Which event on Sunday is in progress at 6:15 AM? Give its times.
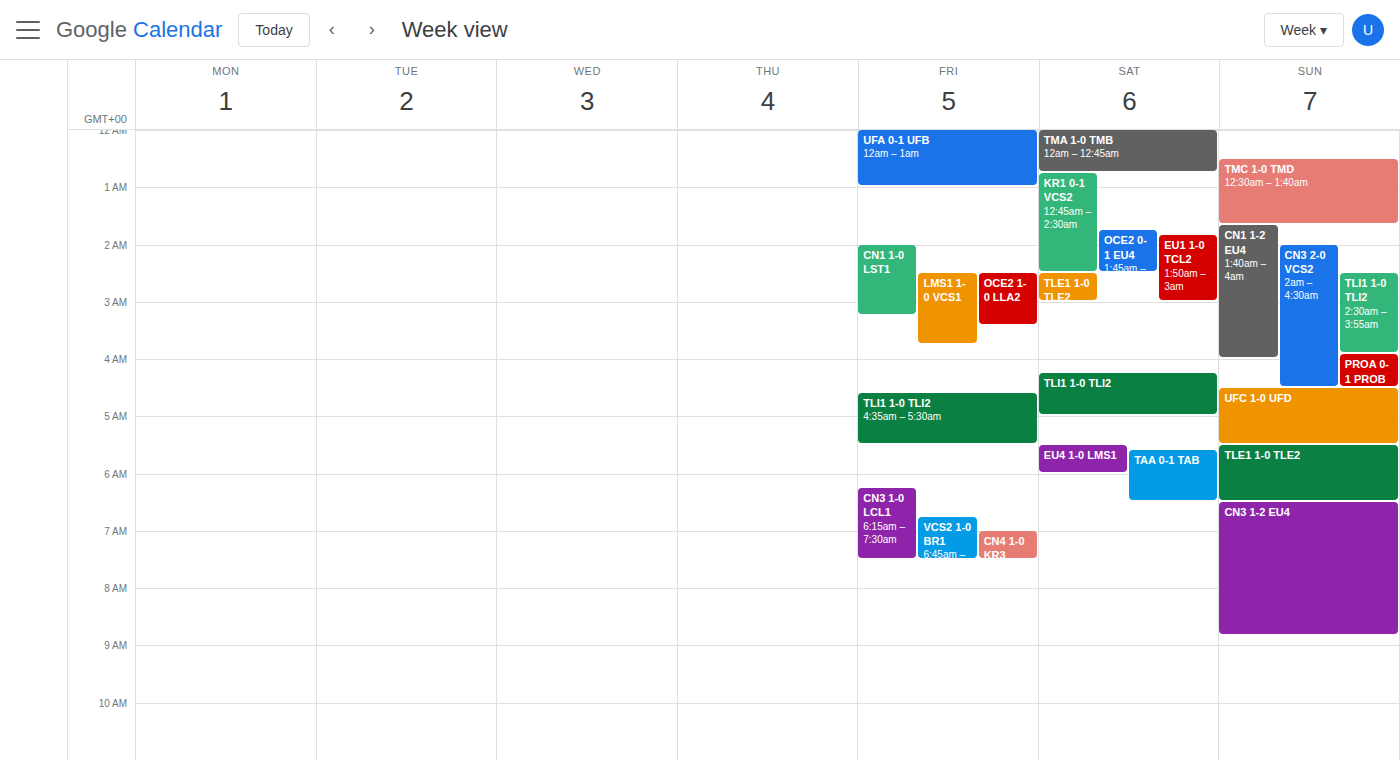
"TLE1 1-0 TLE2", 5:30 AM to 6:30 AM